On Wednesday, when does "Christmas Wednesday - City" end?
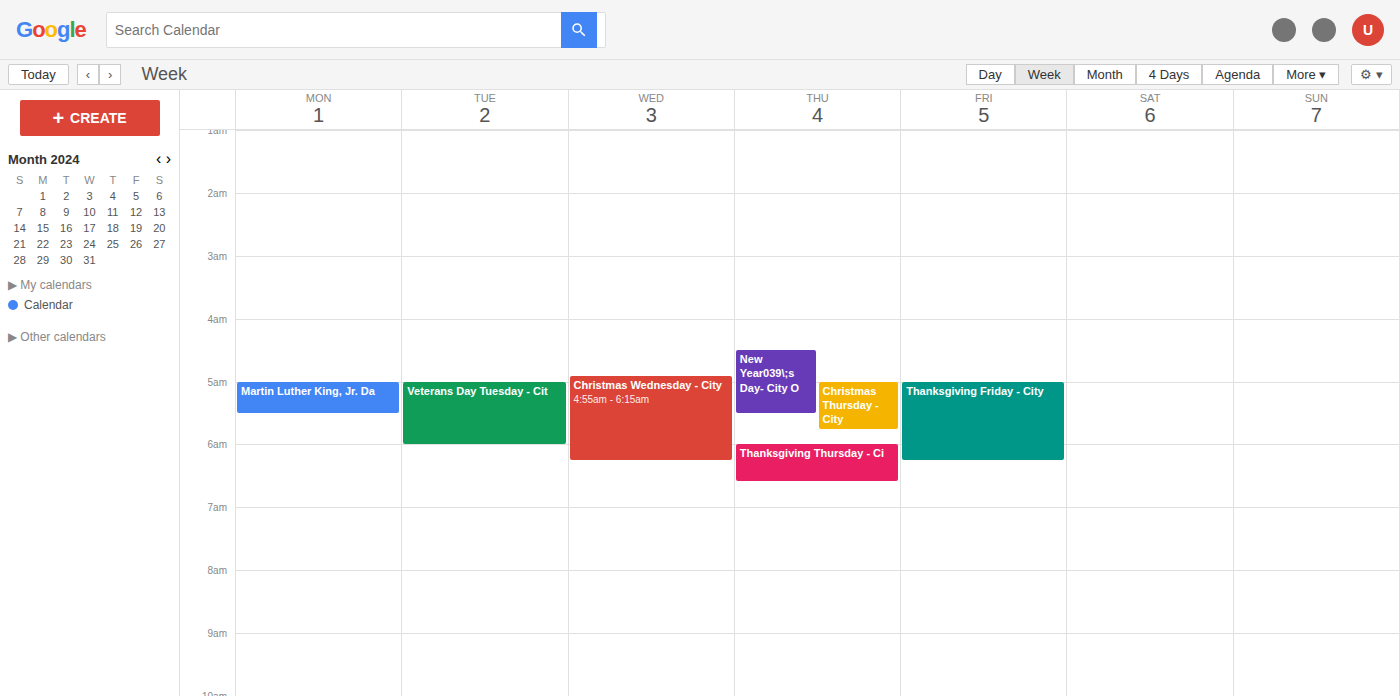
6:15 AM